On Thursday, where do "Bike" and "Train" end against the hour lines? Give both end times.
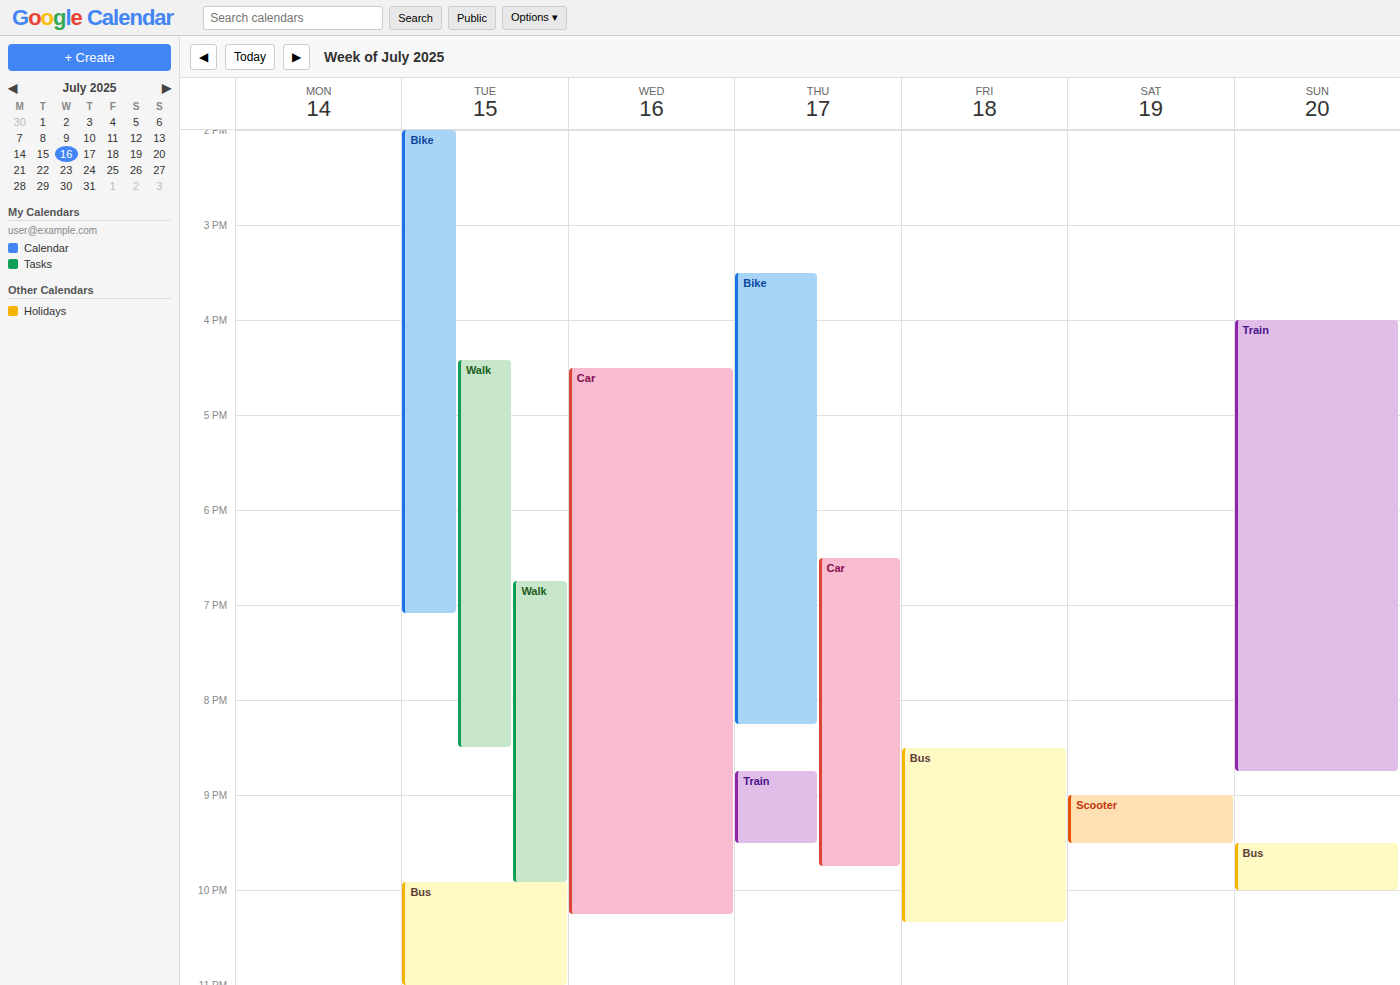
"Bike": 8:15 PM, neither: a quarter of the way from the 8 PM line to the 9 PM line. "Train": 9:30 PM, halfway between the 9 PM and 10 PM lines.